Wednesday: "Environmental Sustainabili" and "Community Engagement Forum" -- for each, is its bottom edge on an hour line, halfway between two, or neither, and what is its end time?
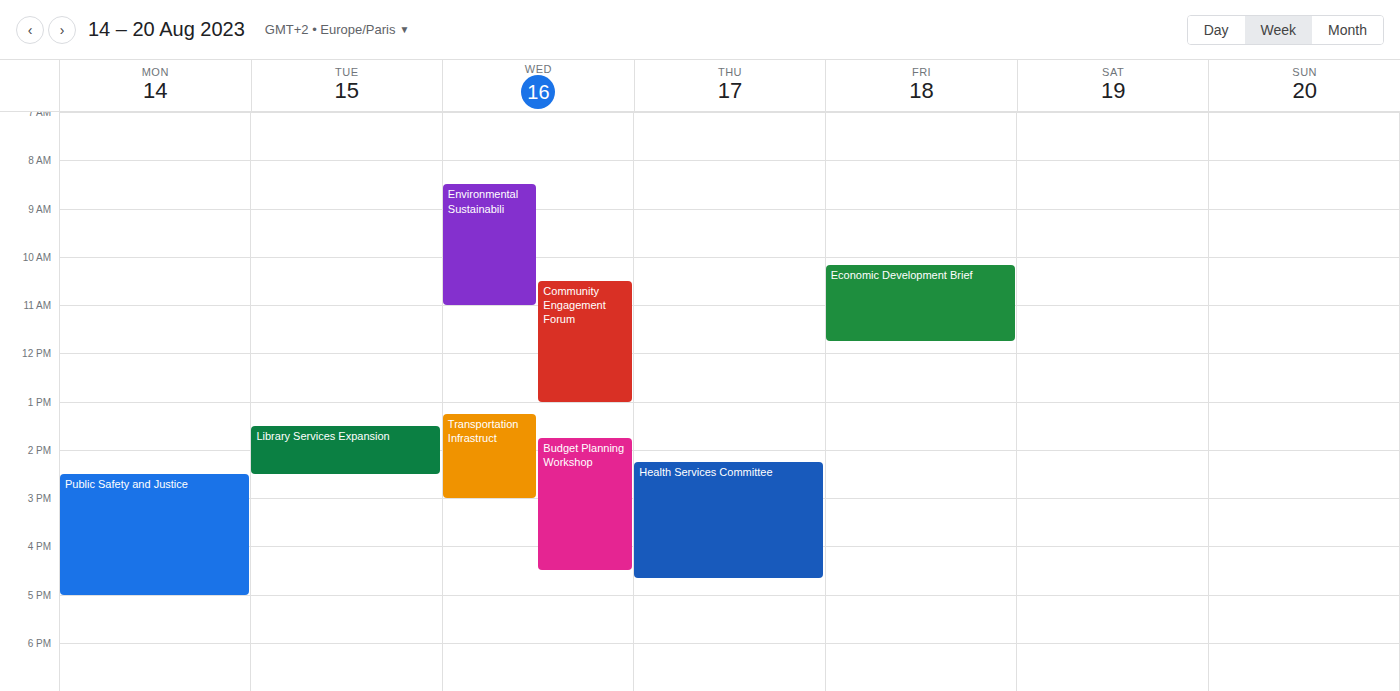
"Environmental Sustainabili": 11:00 AM, exactly on the 11 AM line. "Community Engagement Forum": 1:00 PM, exactly on the 1 PM line.